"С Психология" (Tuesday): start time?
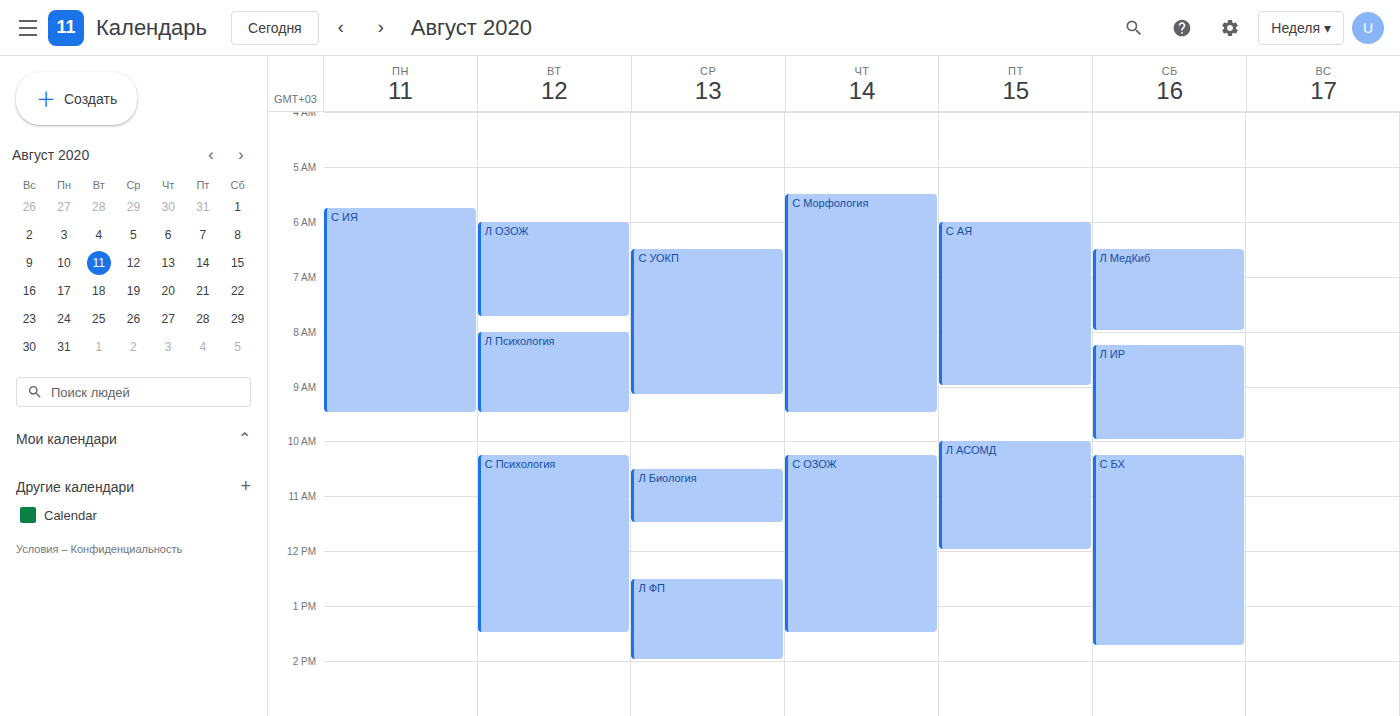
10:15 AM